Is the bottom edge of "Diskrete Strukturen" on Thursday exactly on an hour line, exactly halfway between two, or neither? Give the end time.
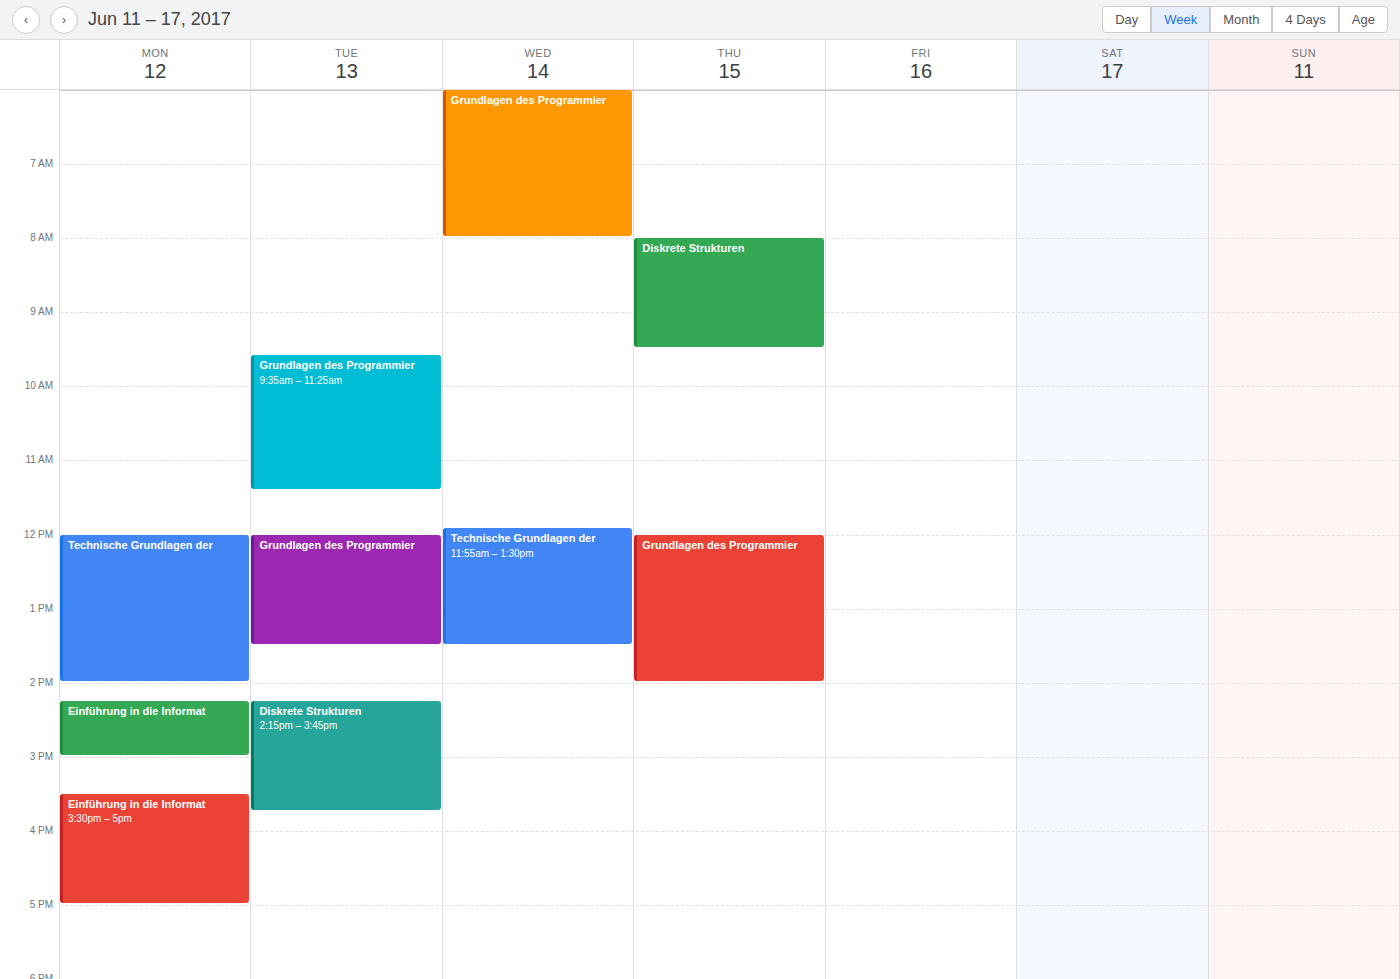
9:30 AM -- halfway between the 9 AM and 10 AM lines.